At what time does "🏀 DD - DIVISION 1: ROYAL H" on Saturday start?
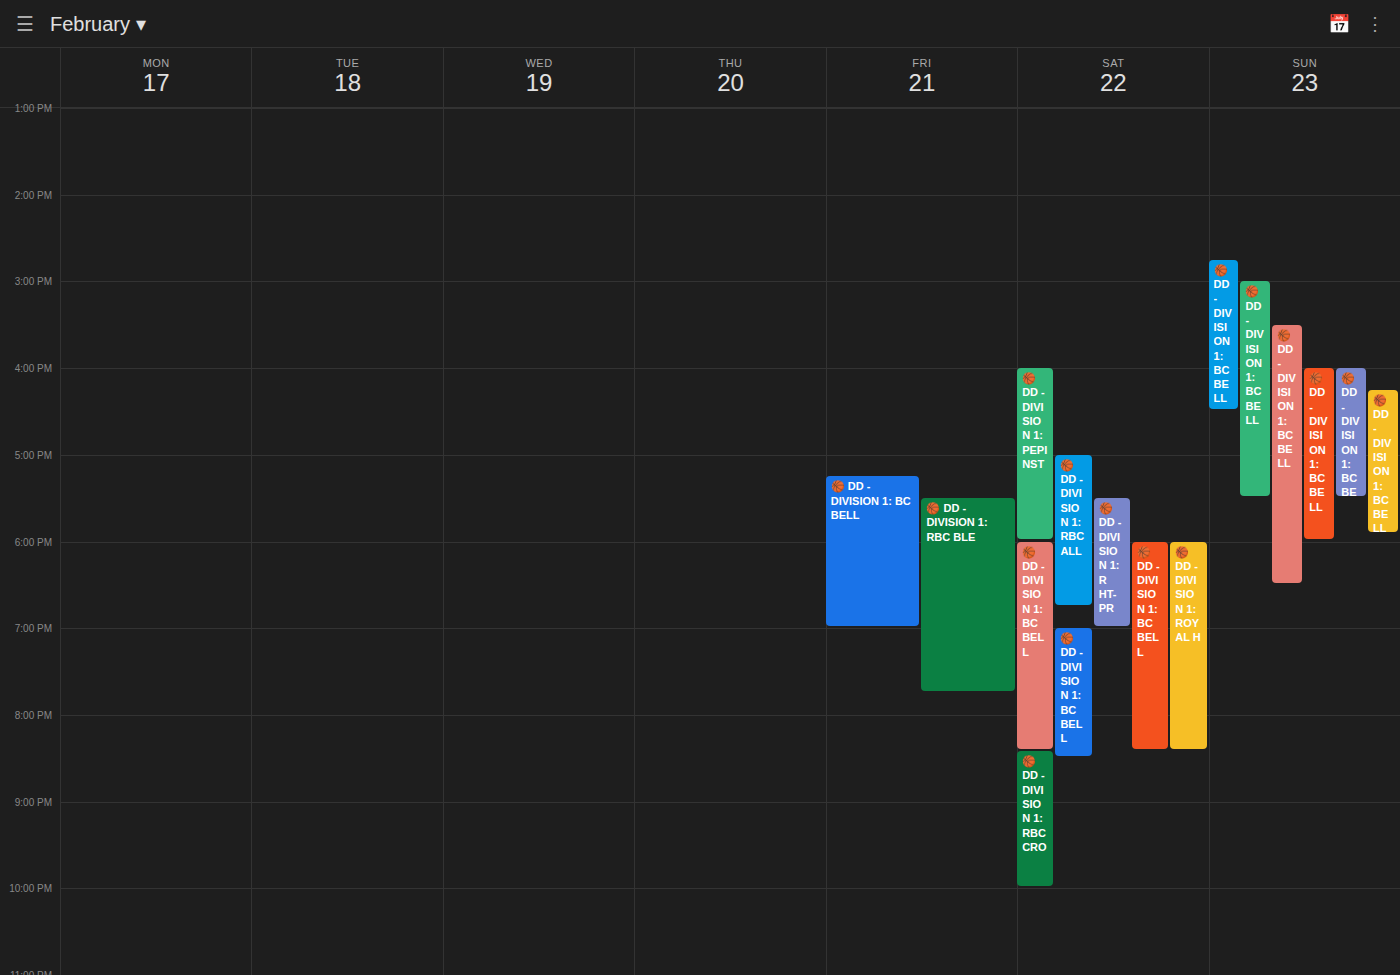
18:00